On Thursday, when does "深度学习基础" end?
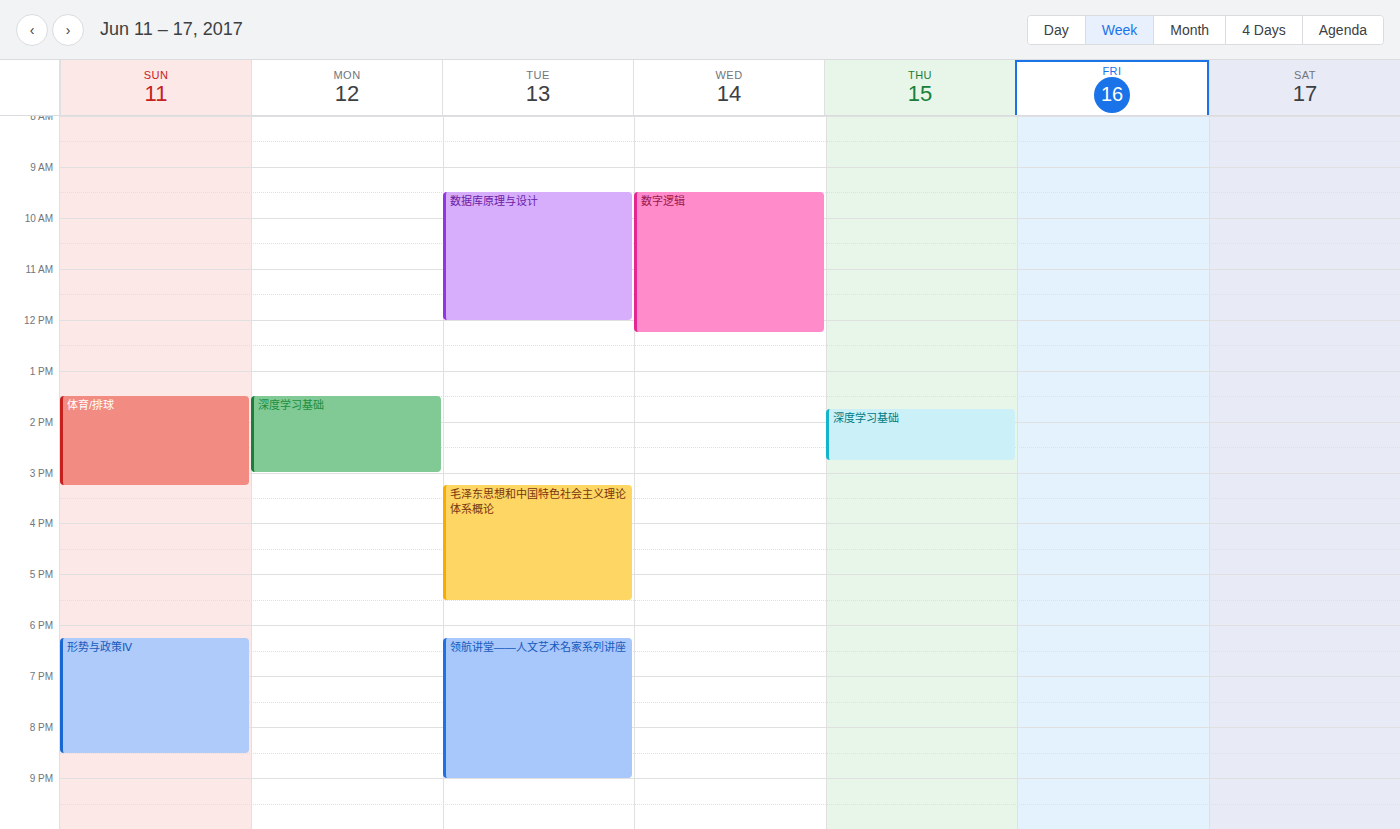
2:45 PM